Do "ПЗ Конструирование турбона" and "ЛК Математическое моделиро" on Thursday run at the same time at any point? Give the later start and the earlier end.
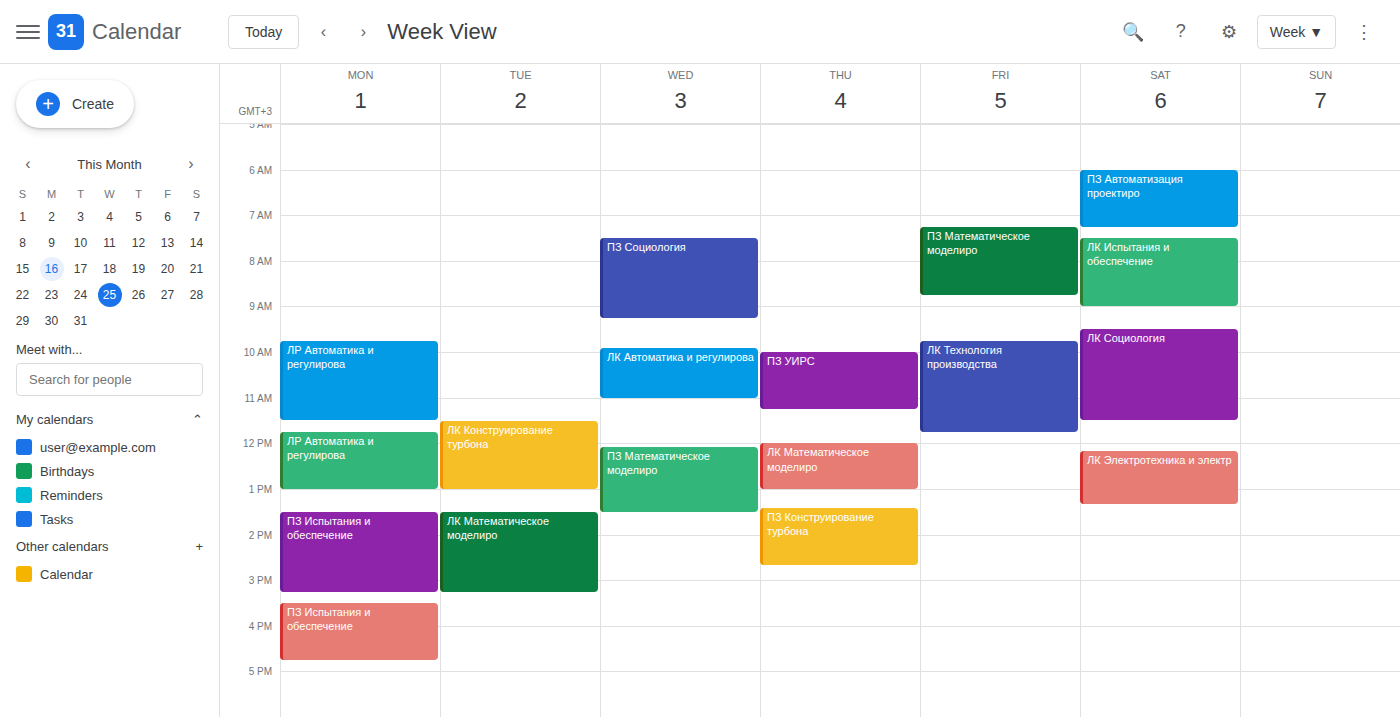
"ЛК Математическое моделиро" ends at 1:00 PM and "ПЗ Конструирование турбона" starts at 1:25 PM -- no overlap.